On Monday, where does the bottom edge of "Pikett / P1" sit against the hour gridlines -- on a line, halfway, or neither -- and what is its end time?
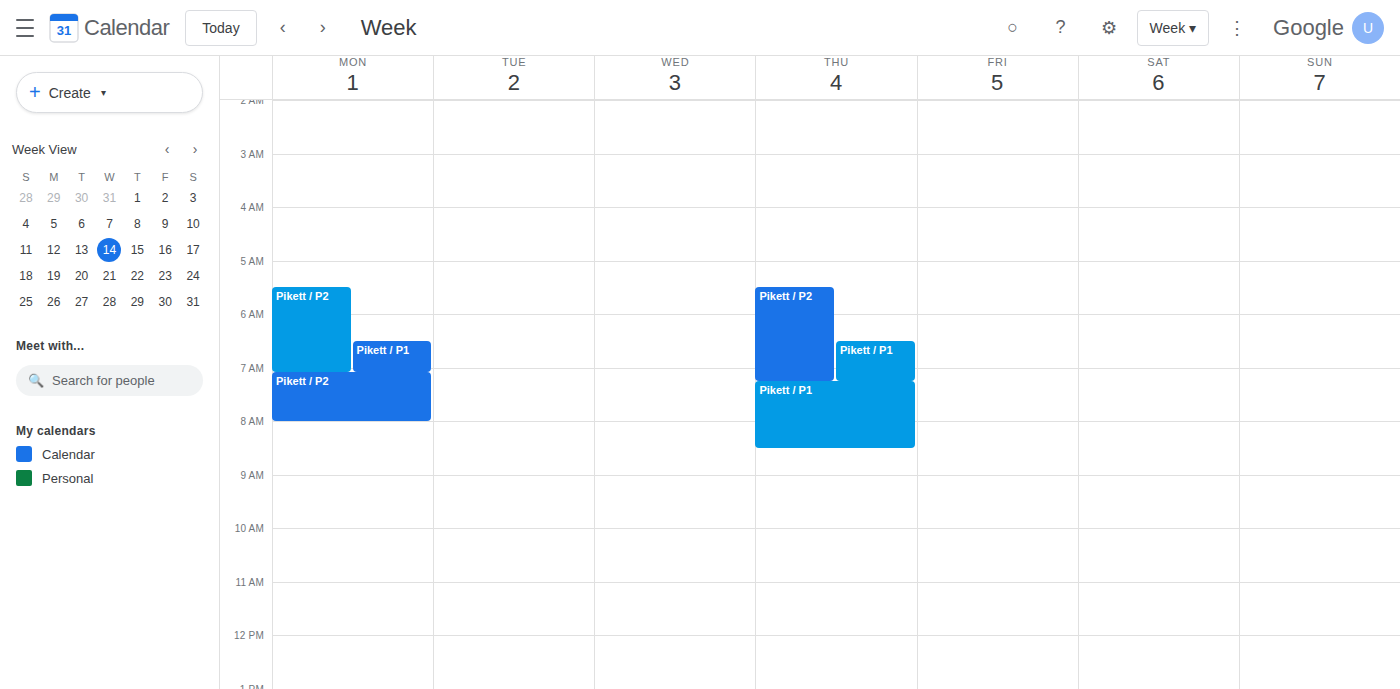
7:05 AM -- neither: 5 minutes below the 7 AM line and 55 minutes above the 8 AM line.